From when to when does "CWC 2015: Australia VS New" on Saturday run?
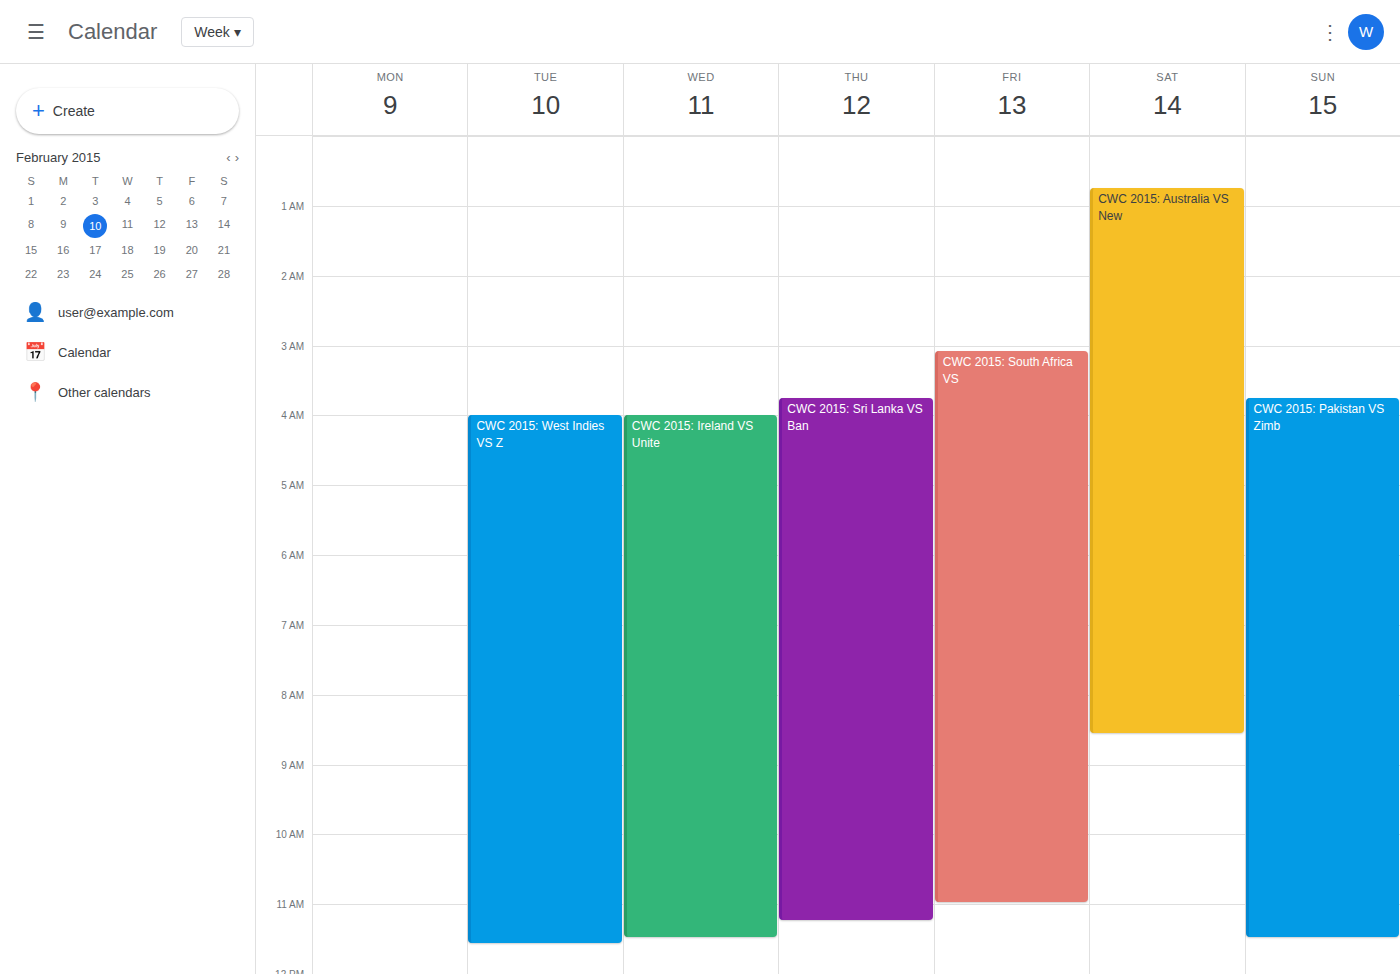
12:45 AM to 8:35 AM